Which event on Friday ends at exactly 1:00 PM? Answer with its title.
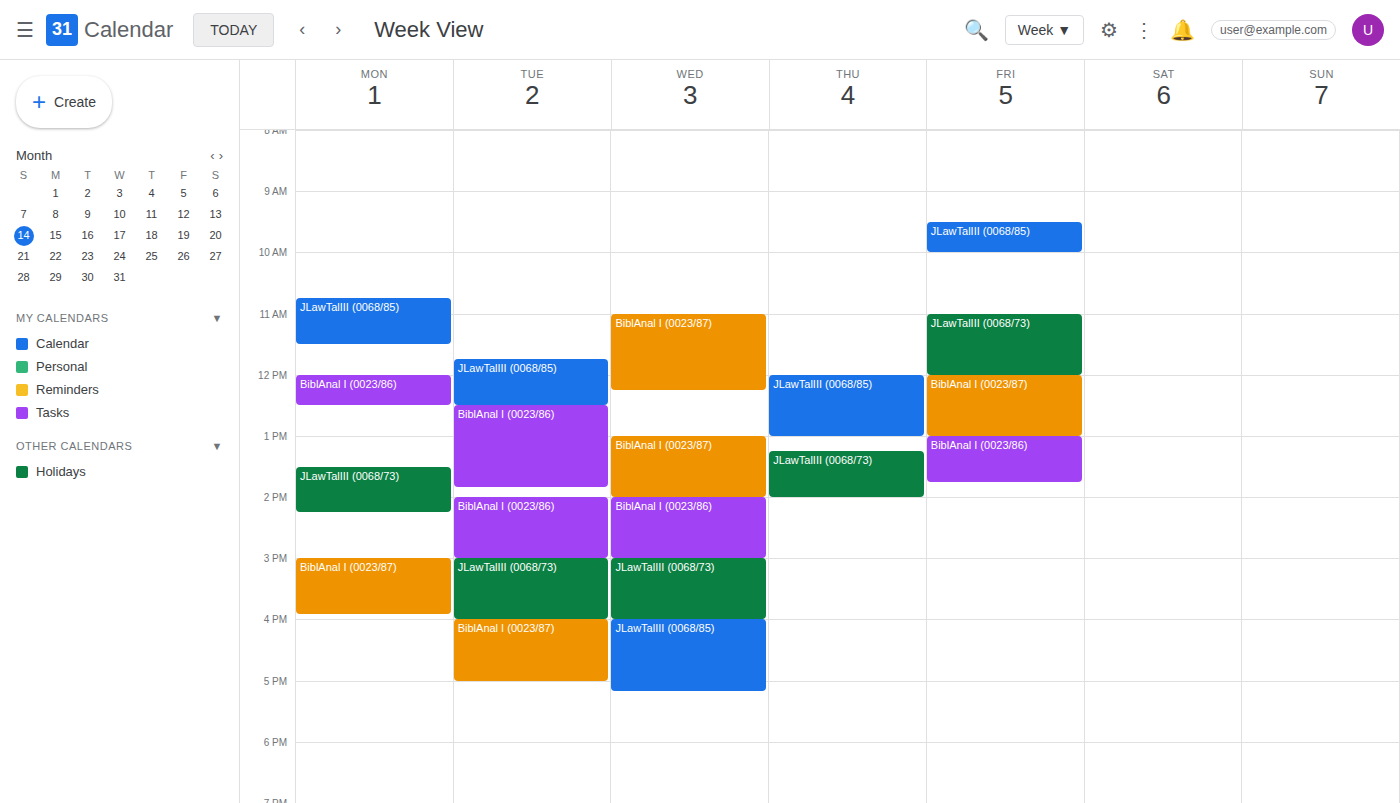
"BiblAnal I (0023/87)"